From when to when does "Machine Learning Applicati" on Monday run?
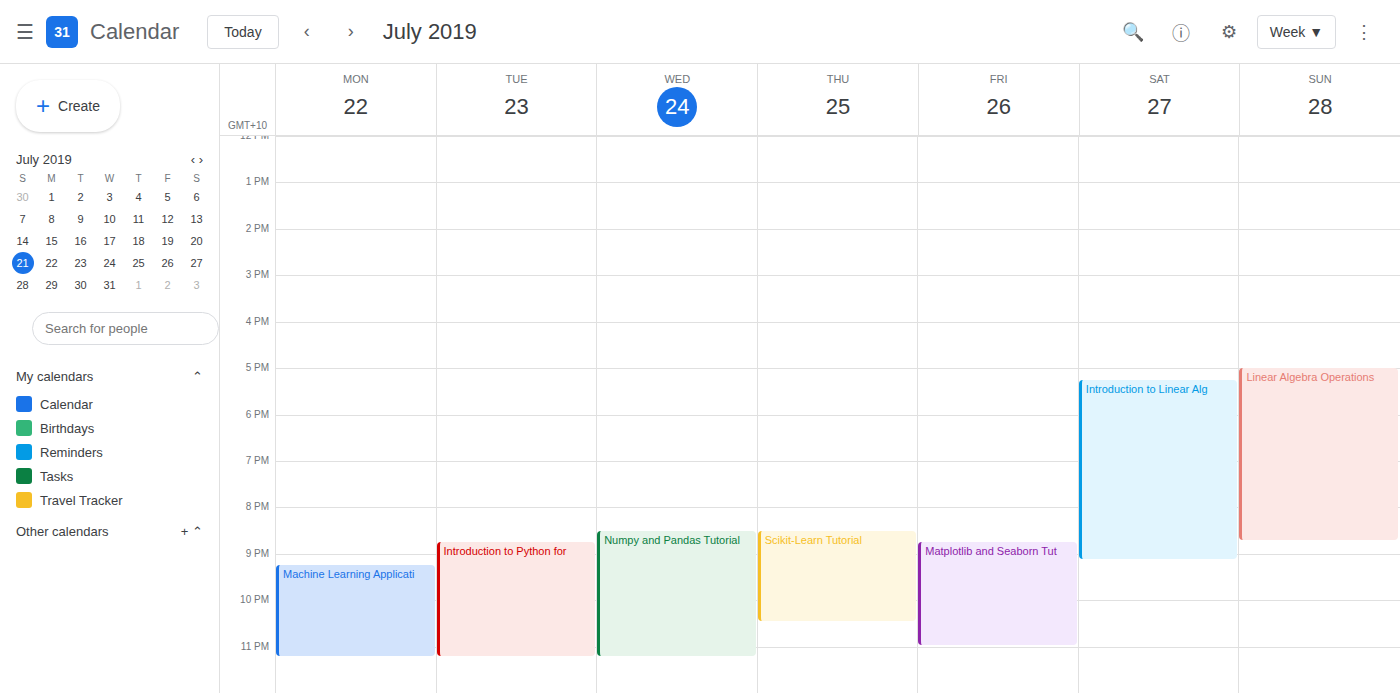
9:15 PM to 11:15 PM